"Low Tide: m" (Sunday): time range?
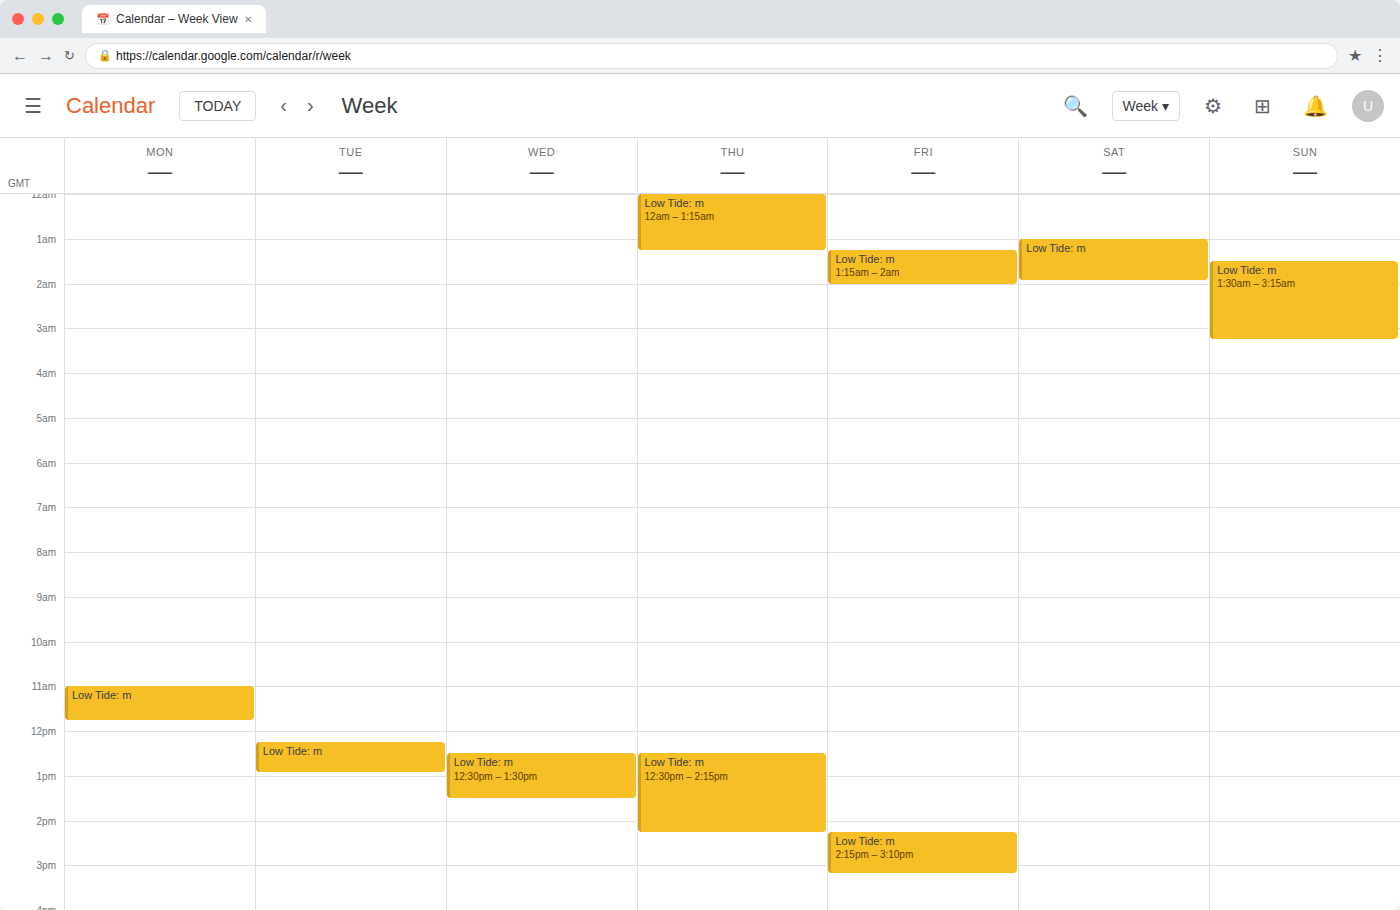
01:30 to 03:15